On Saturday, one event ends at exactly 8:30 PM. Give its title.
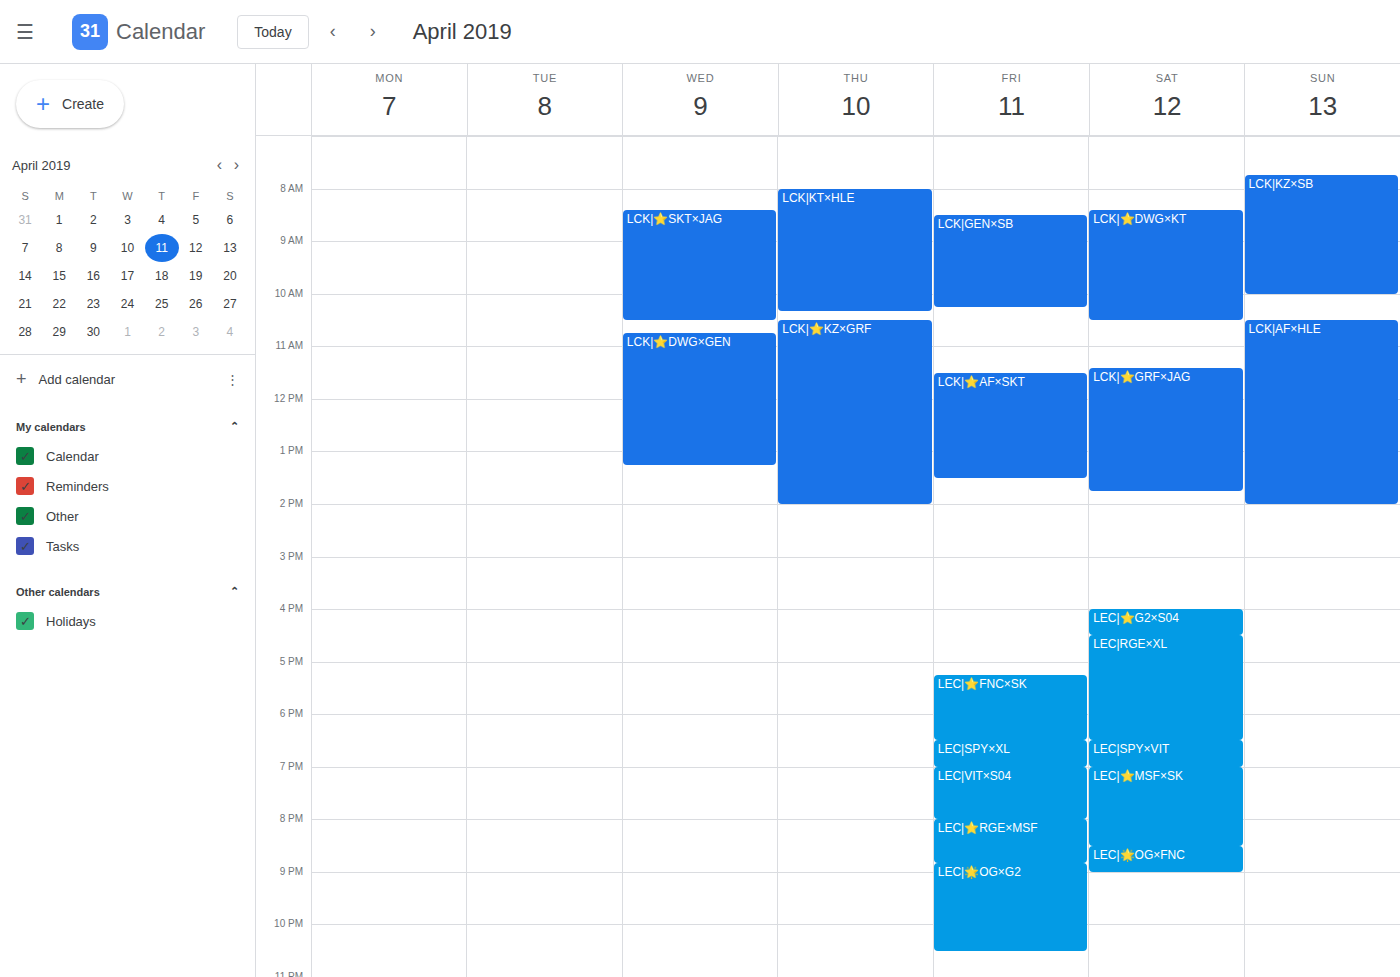
"LEC|⭐MSF×SK"